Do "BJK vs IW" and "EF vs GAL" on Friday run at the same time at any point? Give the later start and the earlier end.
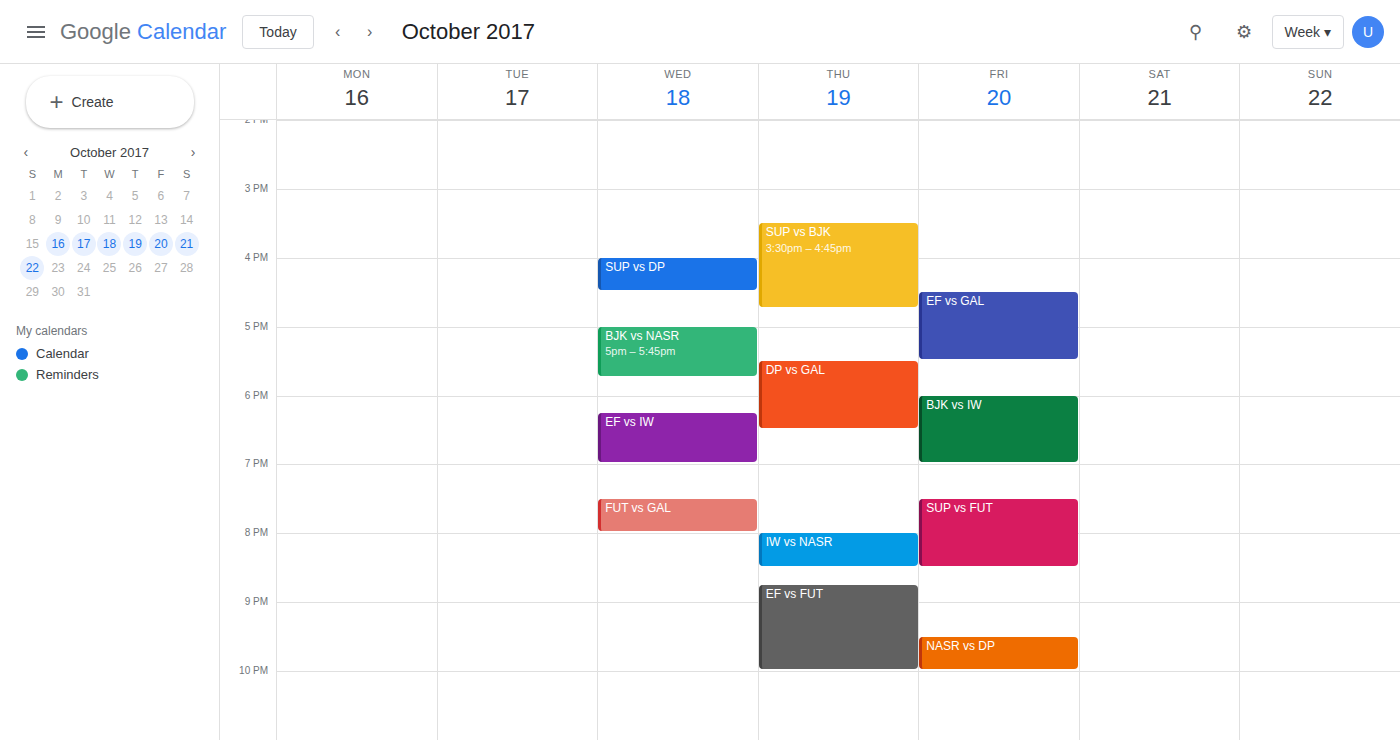
"EF vs GAL" ends at 5:30 PM and "BJK vs IW" starts at 6:00 PM -- no overlap.